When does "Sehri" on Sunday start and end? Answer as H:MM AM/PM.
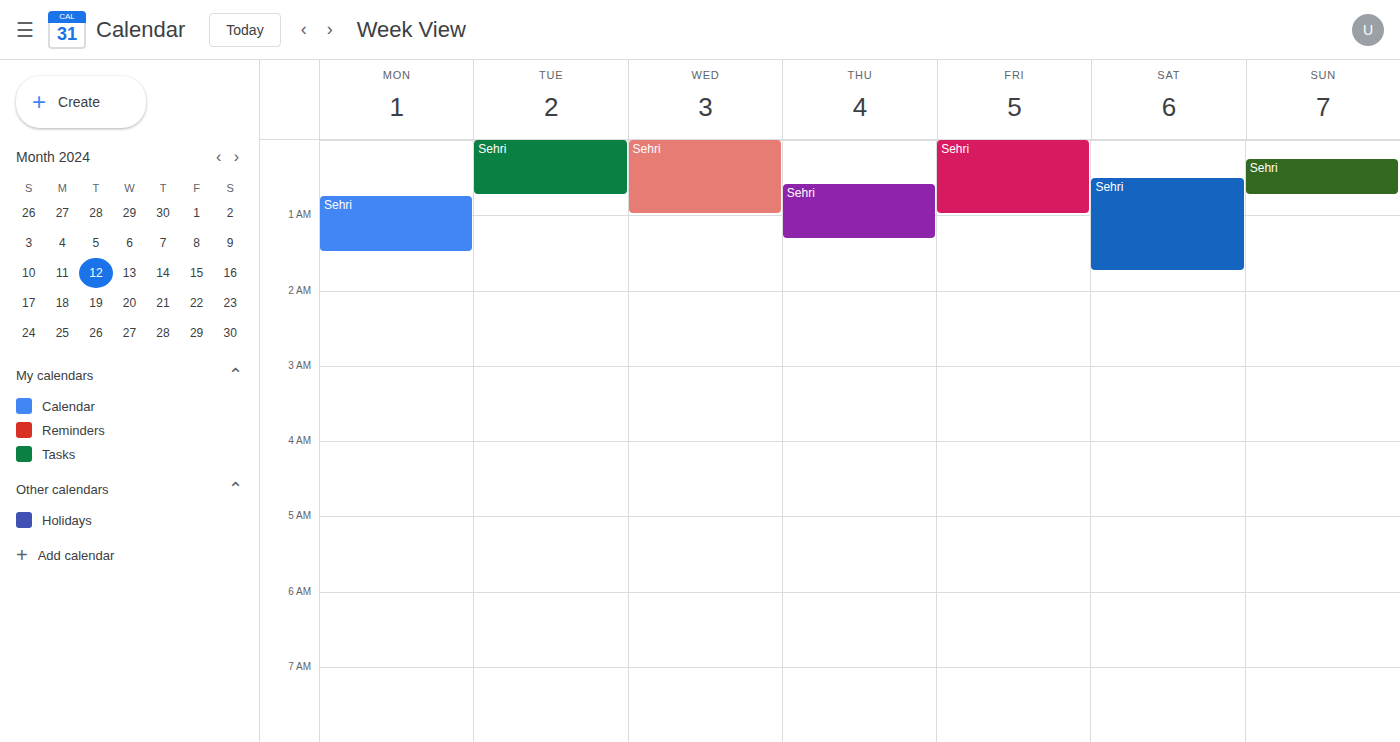
12:15 AM to 12:45 AM